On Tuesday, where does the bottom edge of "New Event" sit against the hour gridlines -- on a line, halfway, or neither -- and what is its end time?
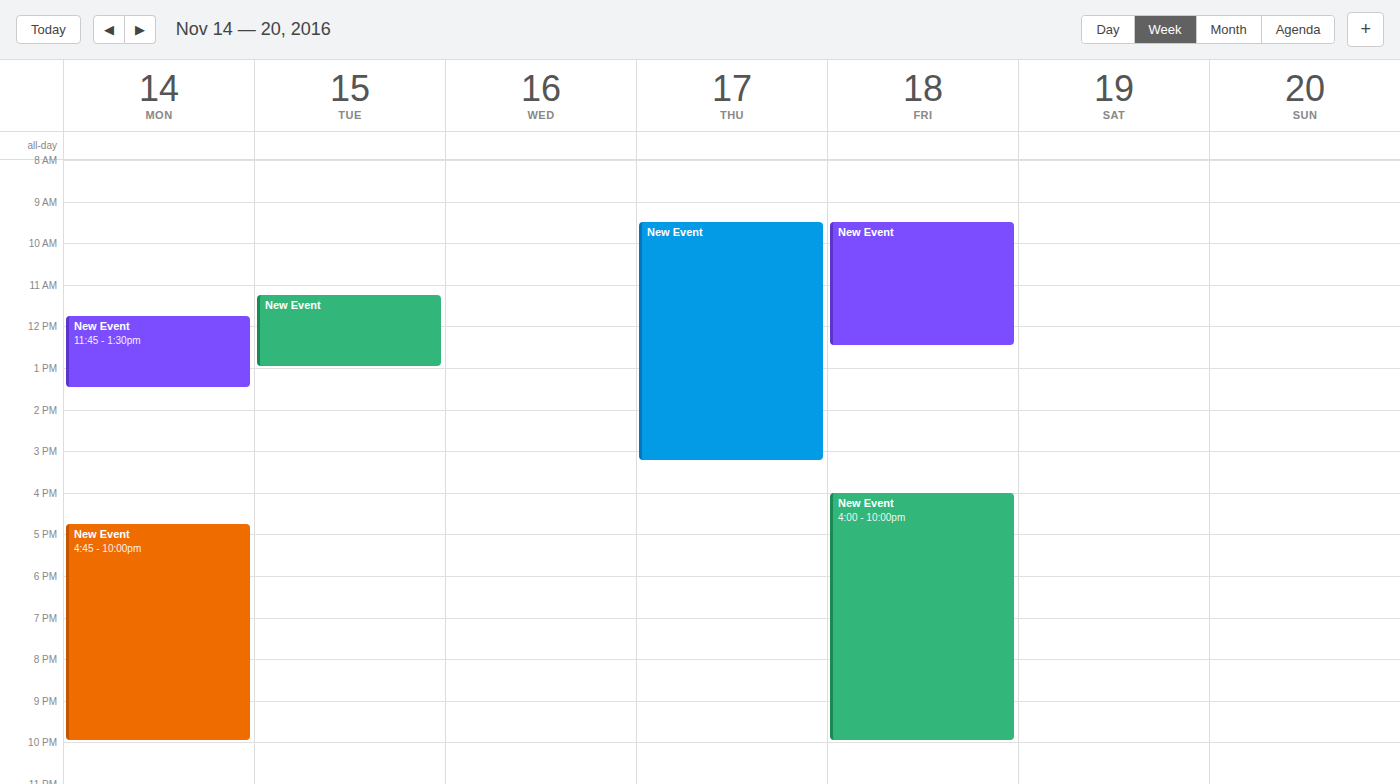
13:00 -- exactly on the 13:00 line.